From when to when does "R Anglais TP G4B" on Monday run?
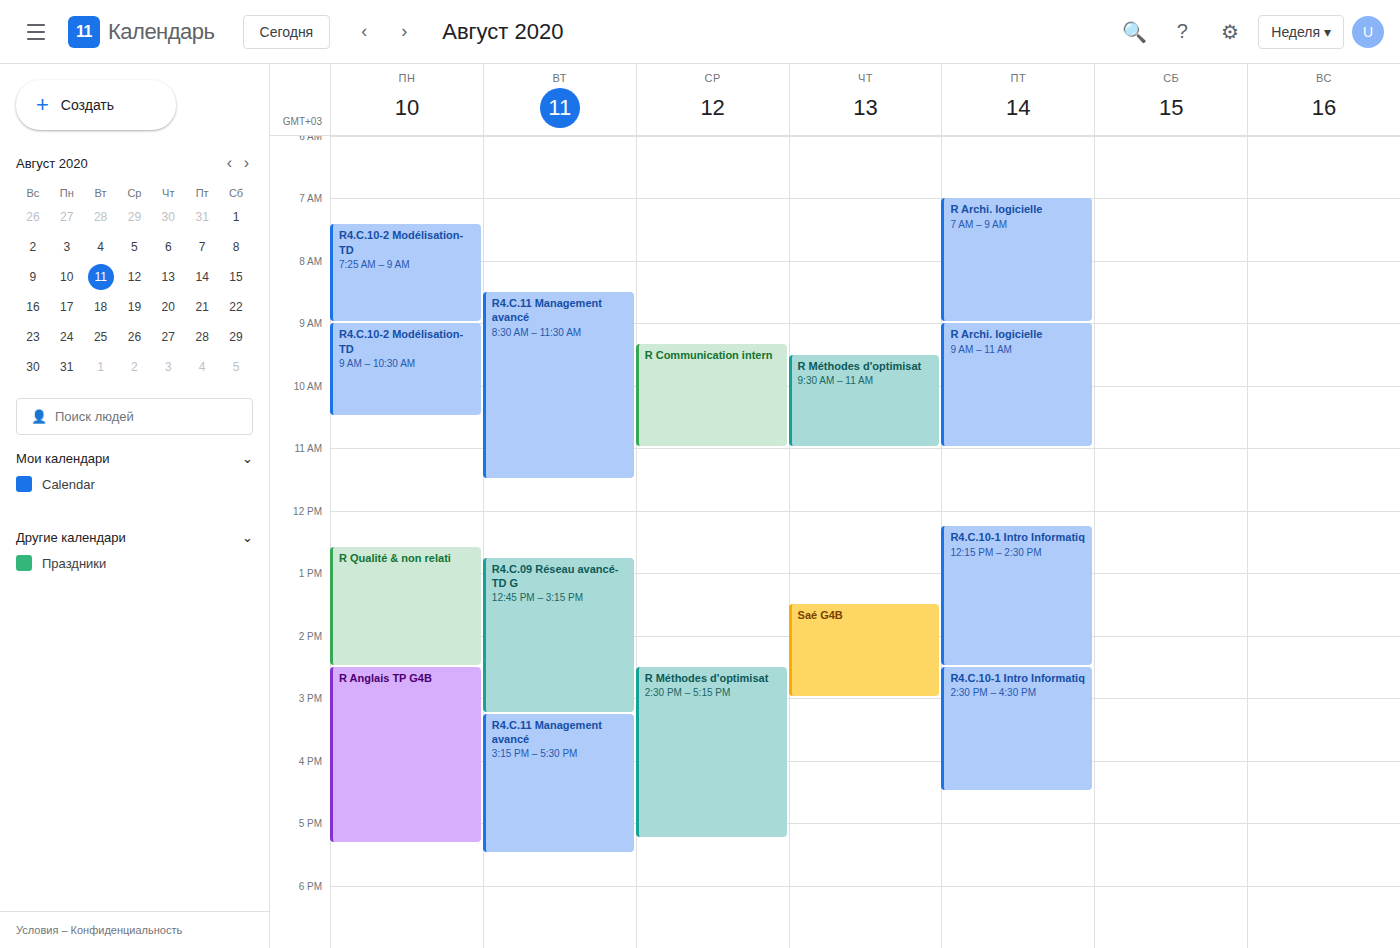
2:30 PM to 5:20 PM